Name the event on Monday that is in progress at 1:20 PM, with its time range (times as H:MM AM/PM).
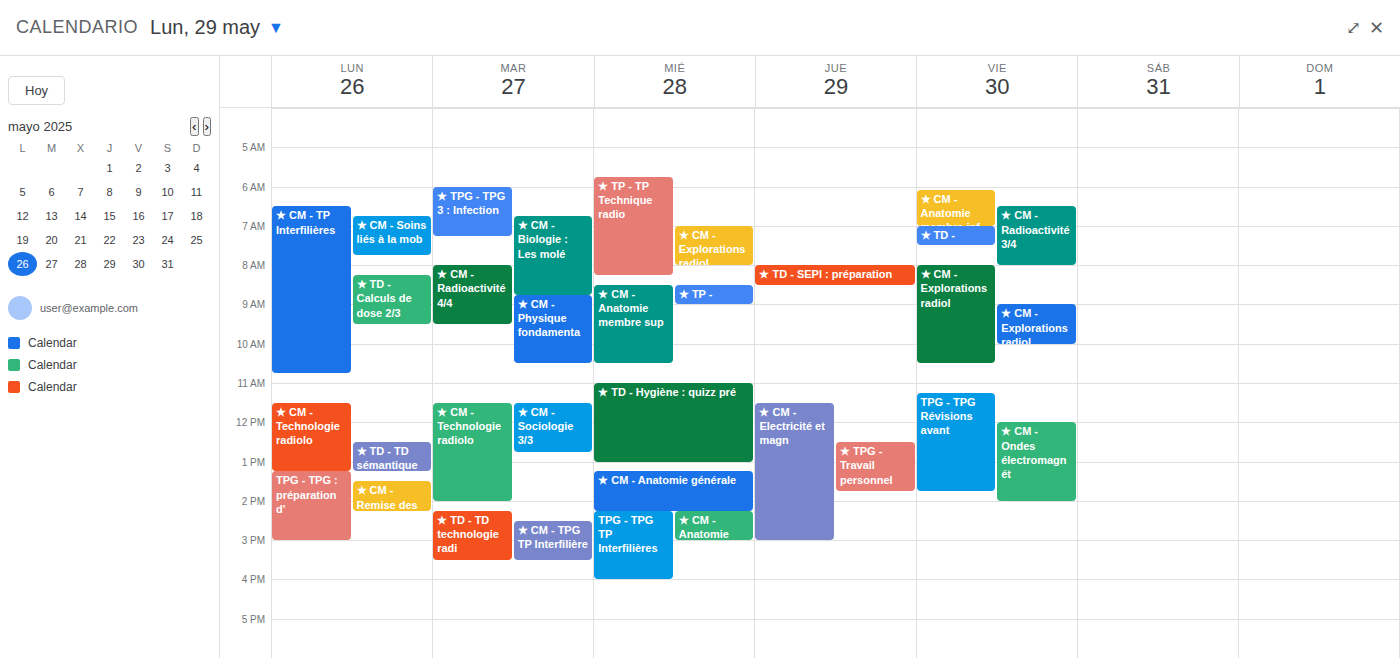
"TPG - TPG : préparation d'", 1:15 PM to 3:00 PM